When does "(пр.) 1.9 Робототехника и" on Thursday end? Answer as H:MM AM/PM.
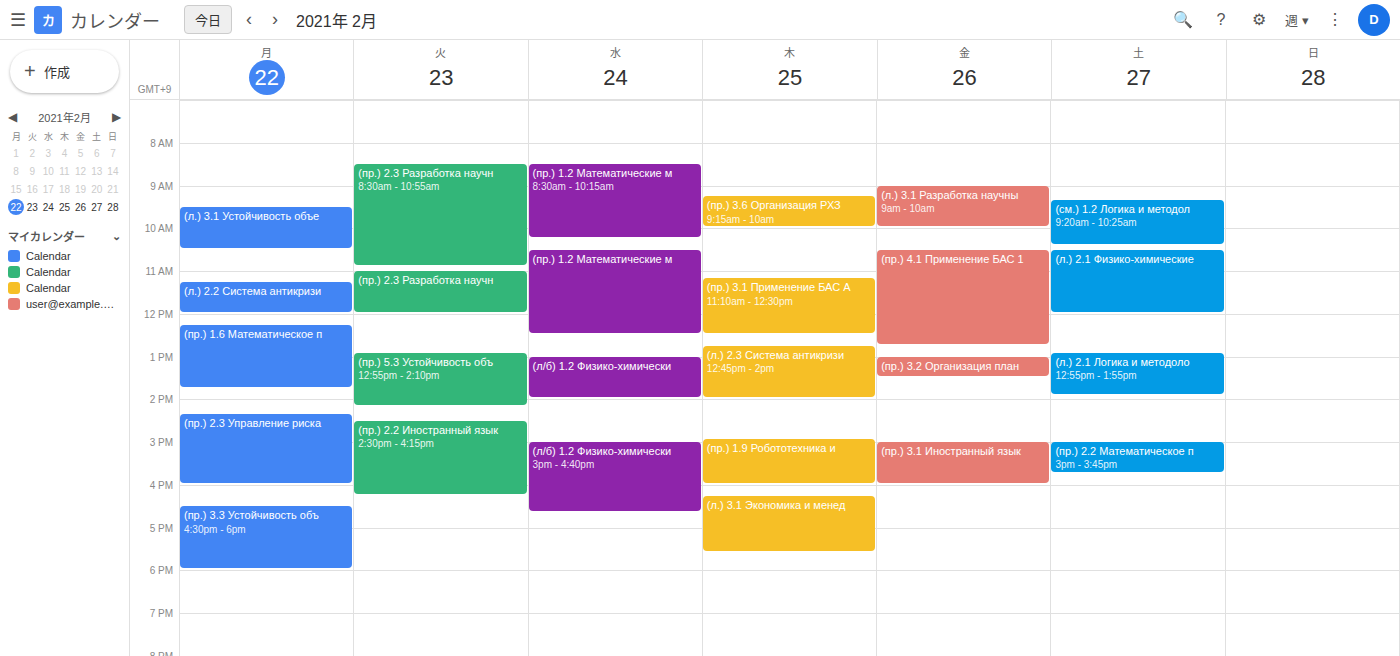
4:00 PM